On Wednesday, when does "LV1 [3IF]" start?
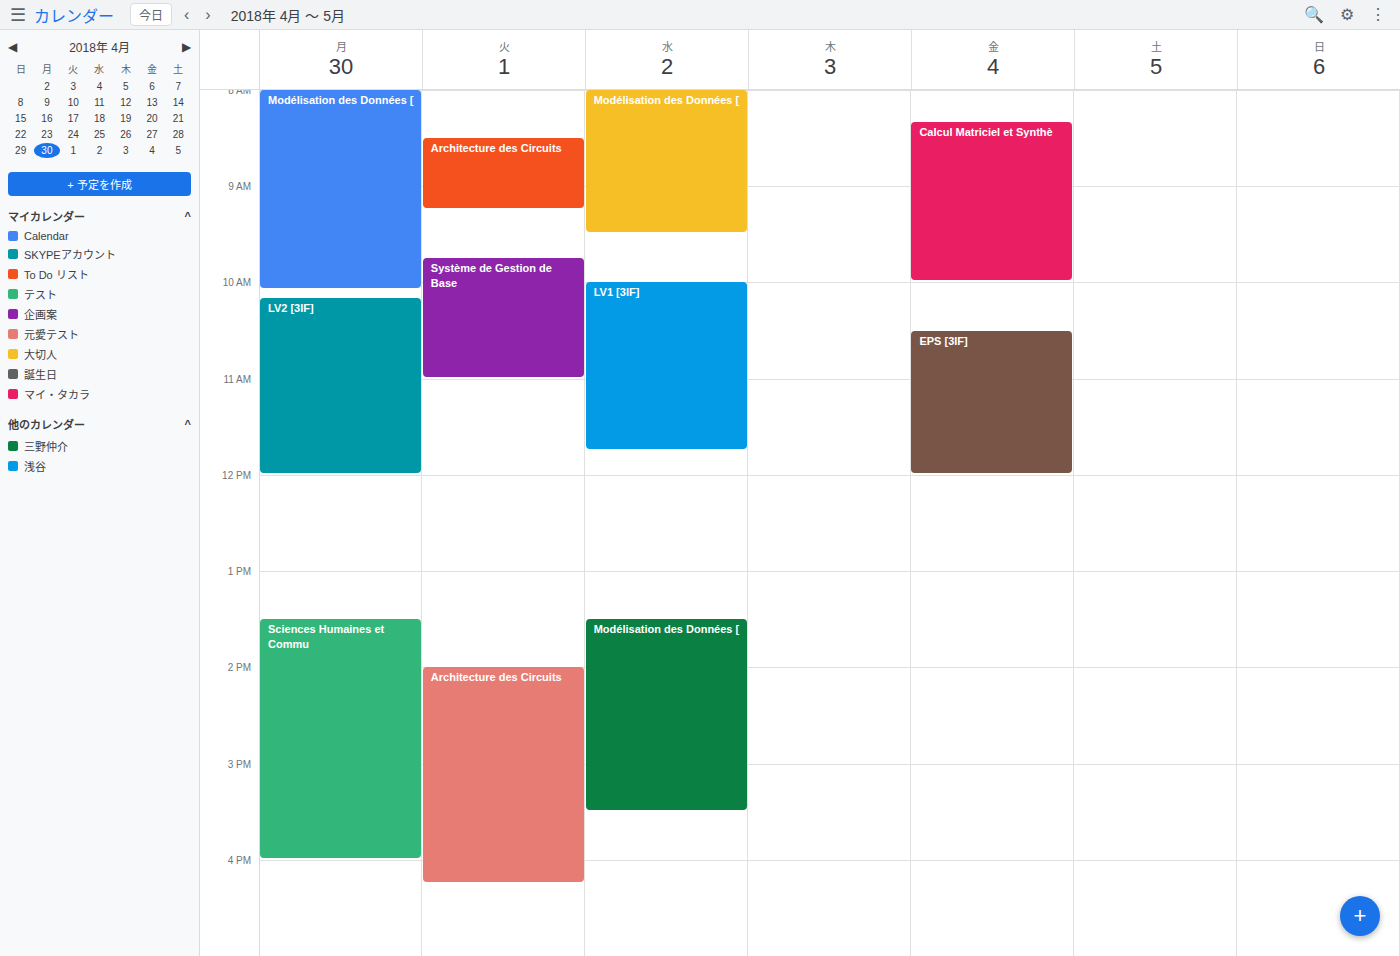
10:00 AM